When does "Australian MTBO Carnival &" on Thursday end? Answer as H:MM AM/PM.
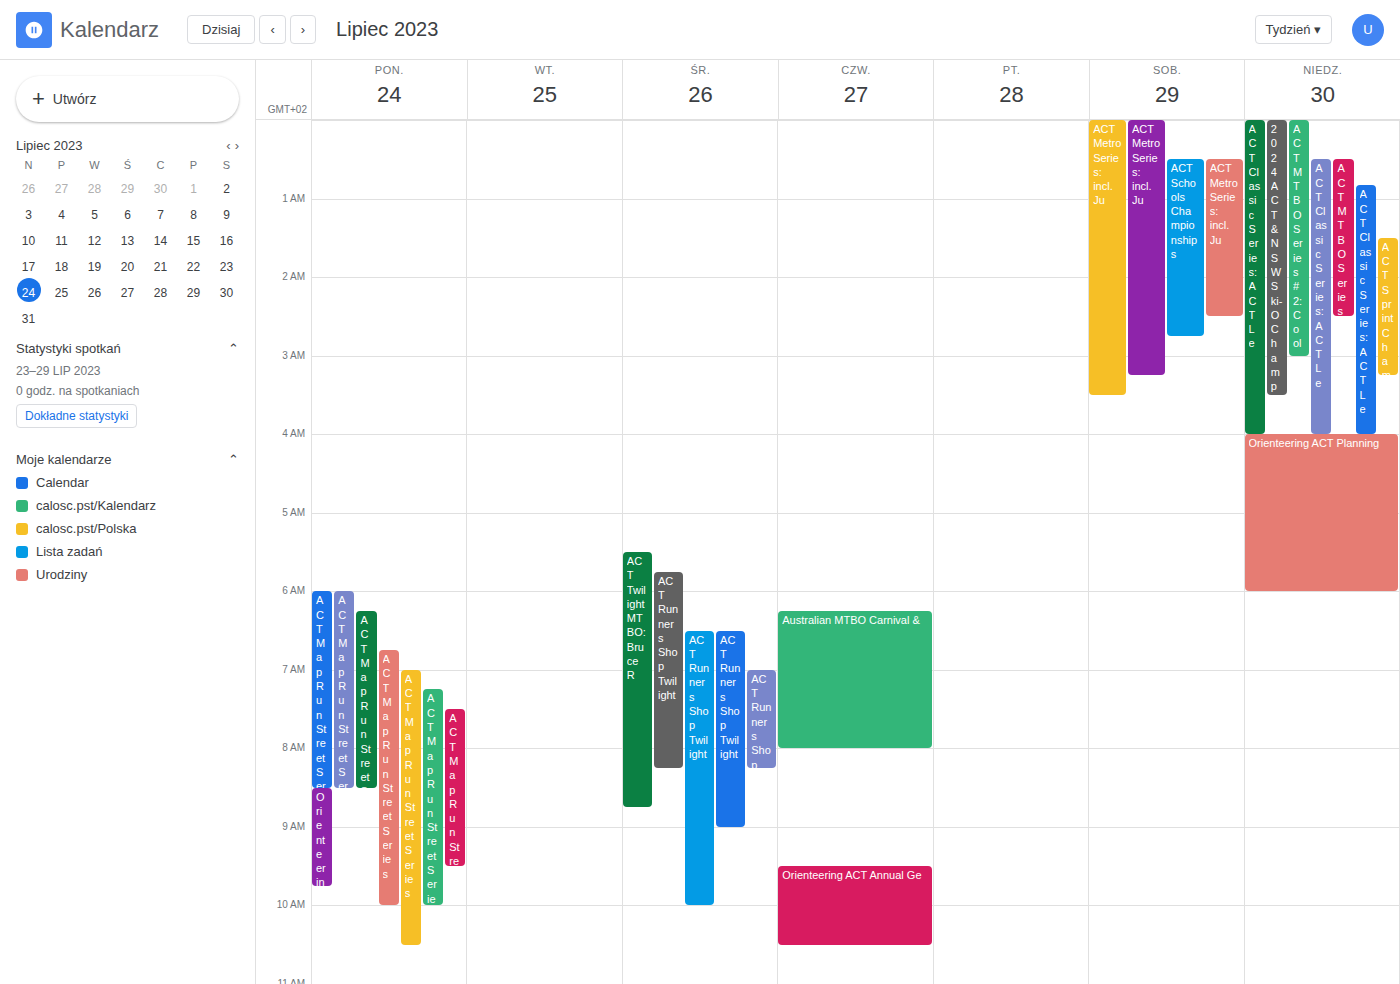
8:00 AM